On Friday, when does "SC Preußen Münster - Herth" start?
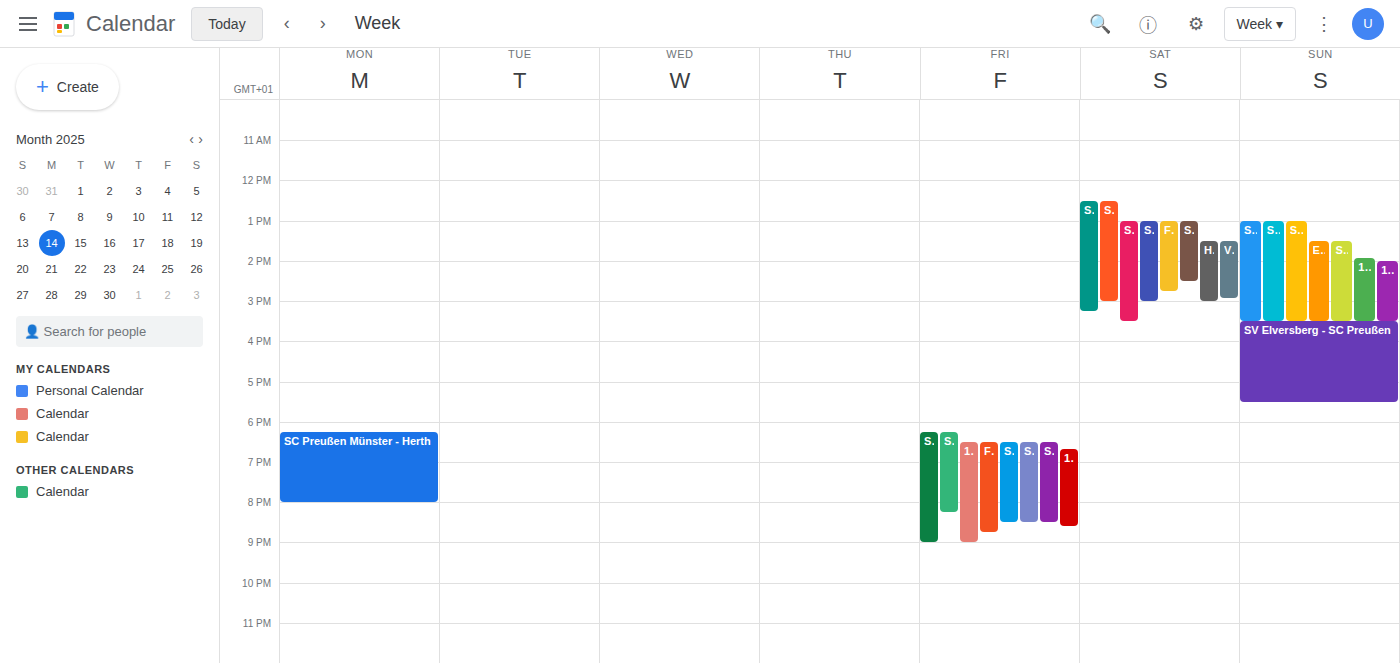
18:30